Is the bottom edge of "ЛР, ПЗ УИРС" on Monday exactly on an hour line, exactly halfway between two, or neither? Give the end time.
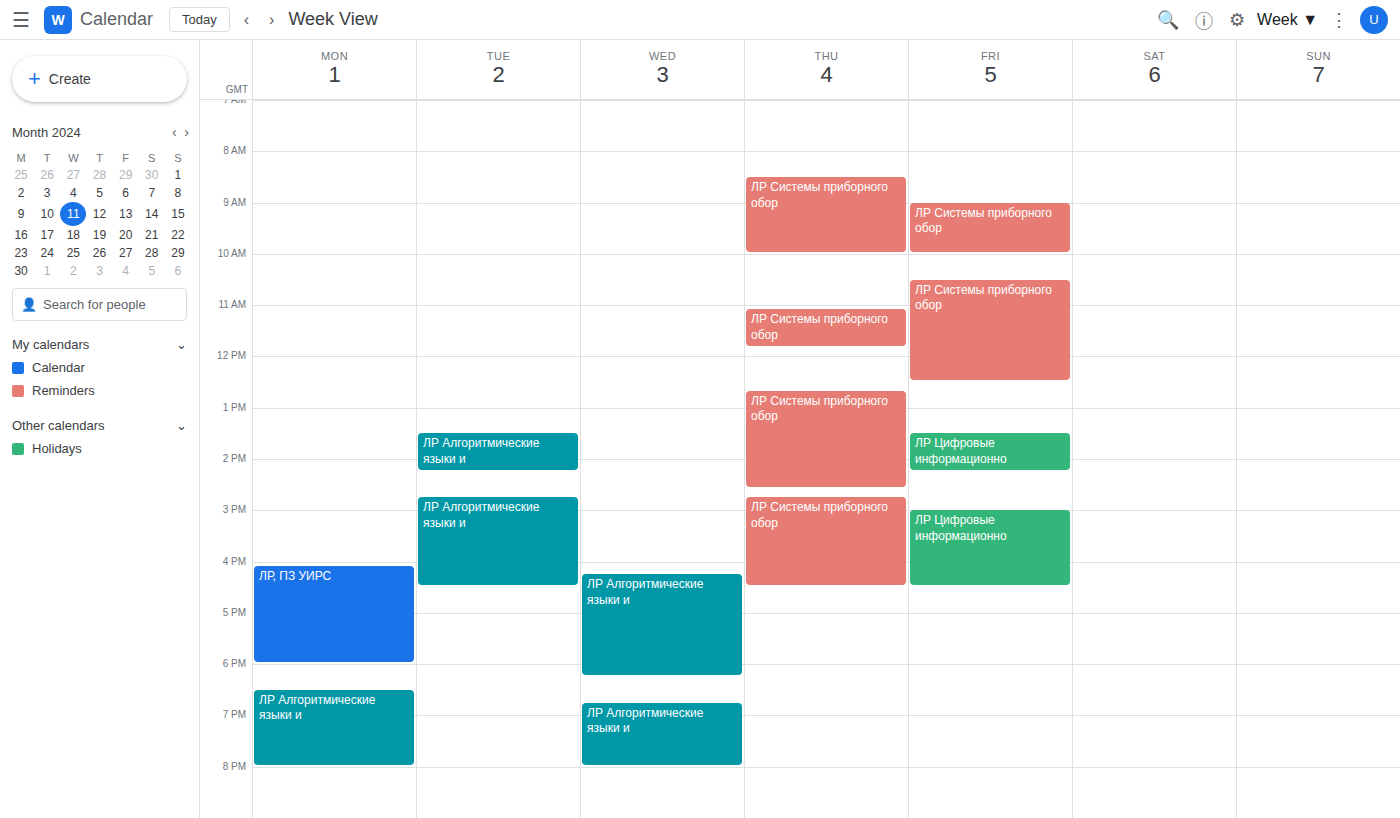
6:00 PM -- exactly on the 6 PM line.